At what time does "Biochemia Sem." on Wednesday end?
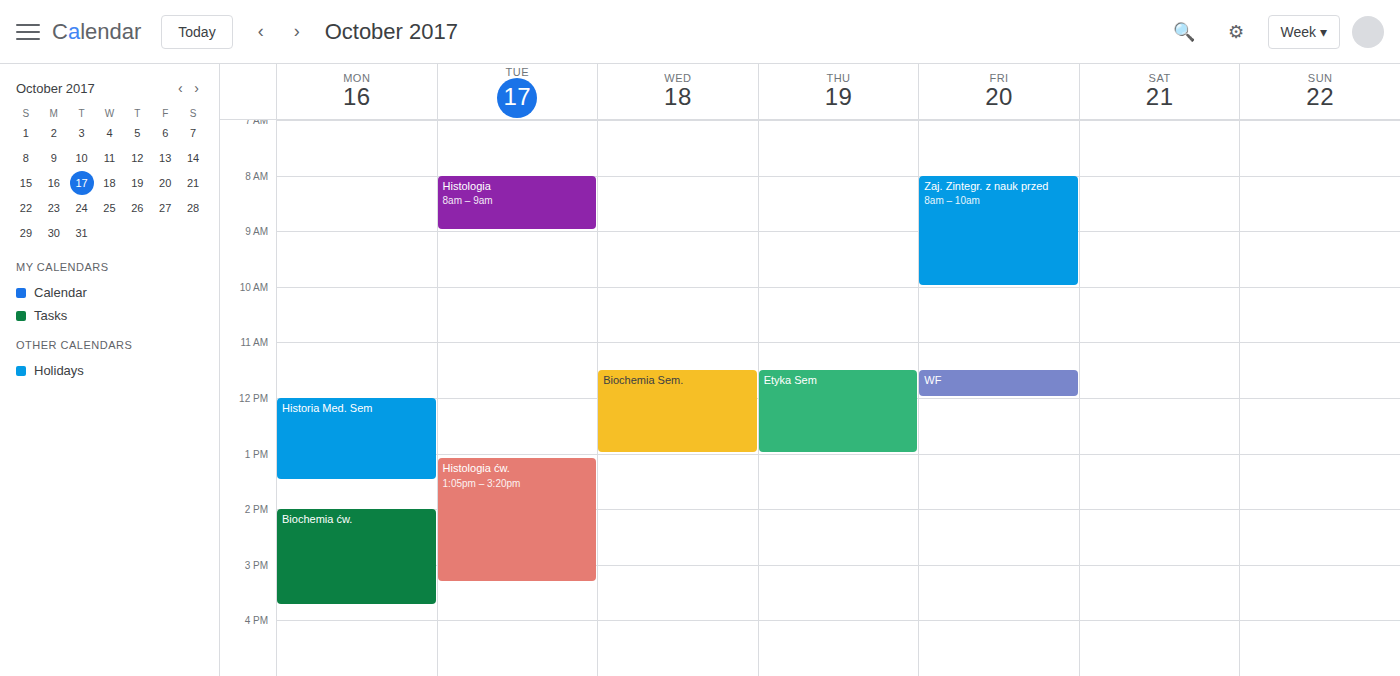
1:00 PM